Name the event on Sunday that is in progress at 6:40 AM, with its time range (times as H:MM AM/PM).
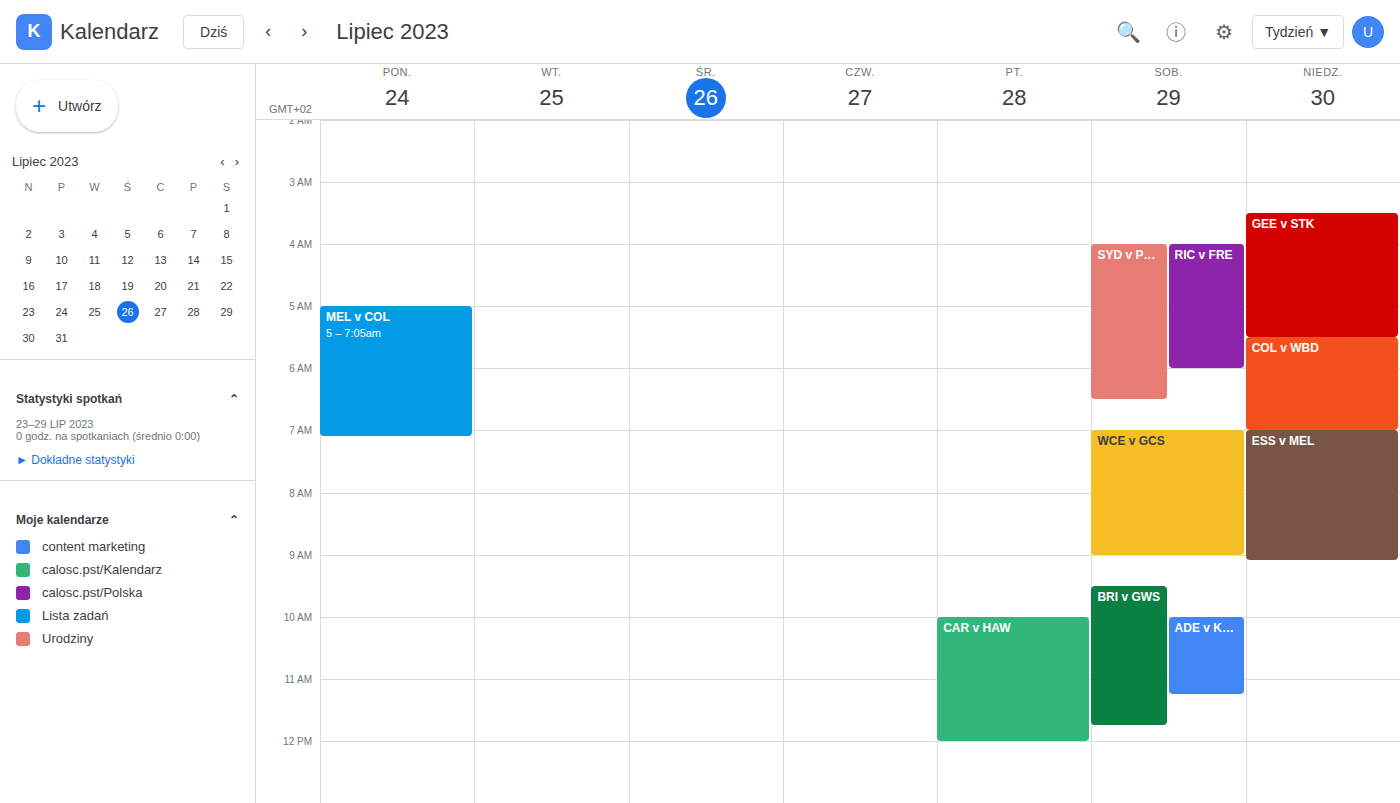
"COL v WBD", 5:30 AM to 7:00 AM